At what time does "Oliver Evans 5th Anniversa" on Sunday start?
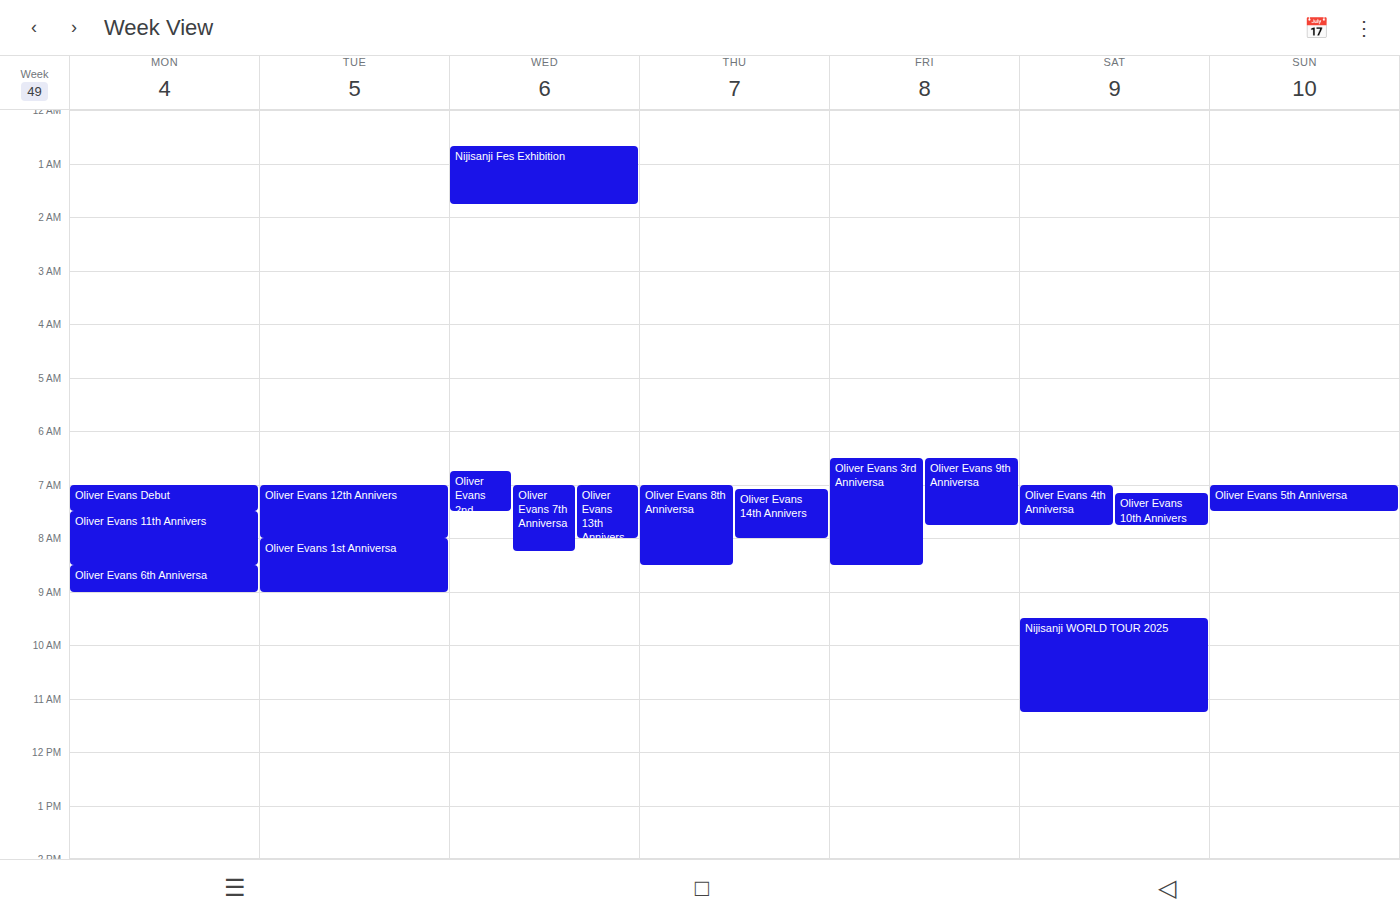
7:00 AM